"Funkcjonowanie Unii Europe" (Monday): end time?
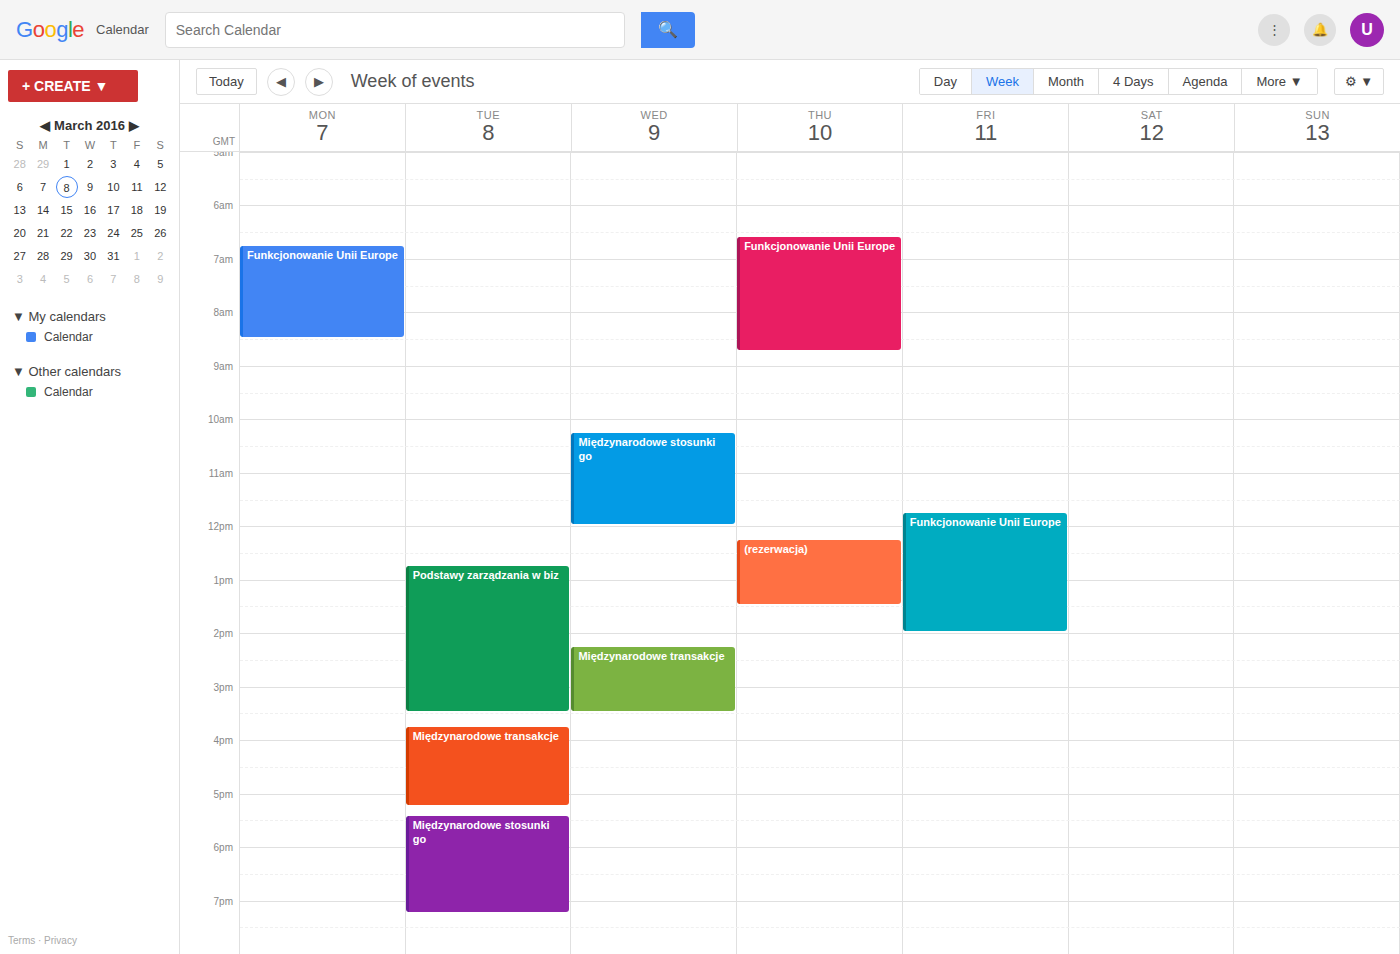
8:30 AM